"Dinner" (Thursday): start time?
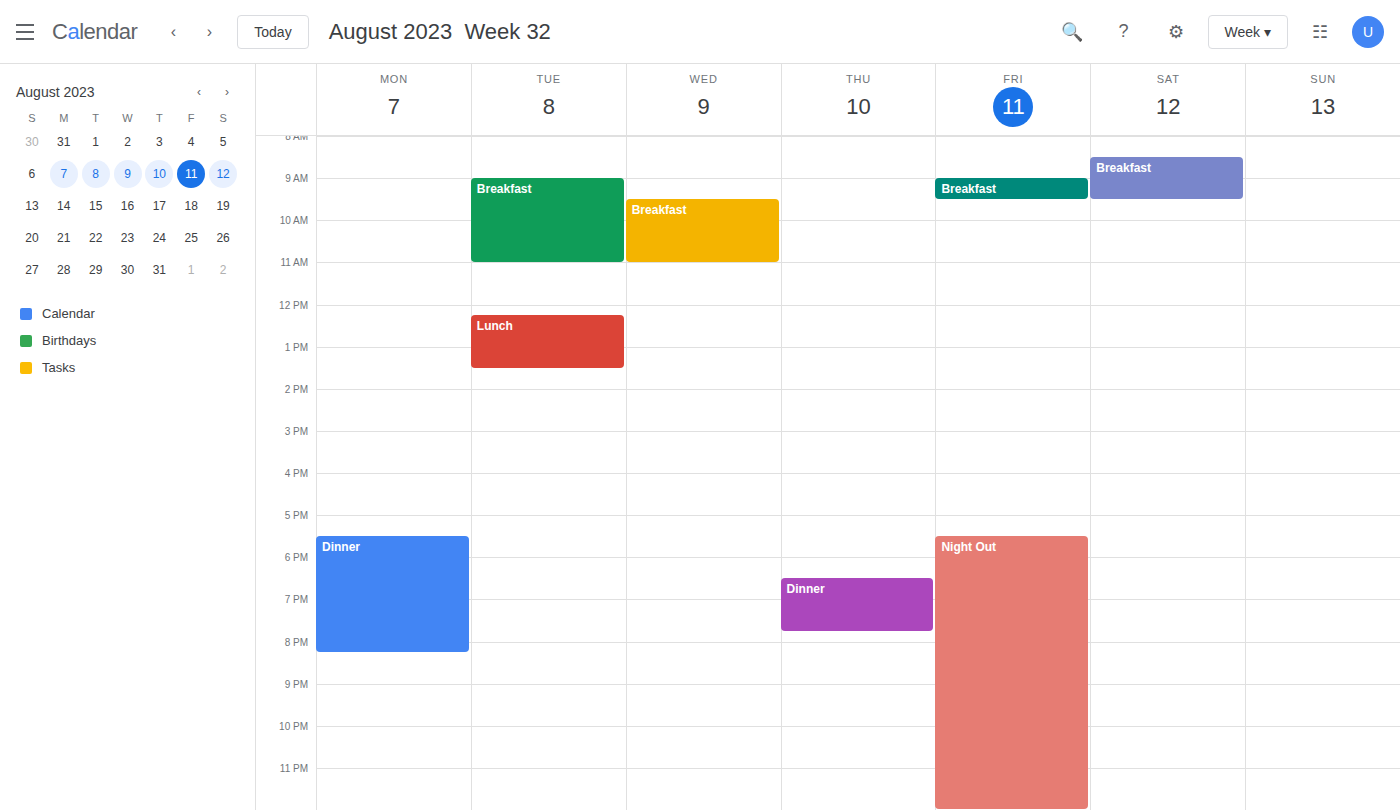
6:30 PM